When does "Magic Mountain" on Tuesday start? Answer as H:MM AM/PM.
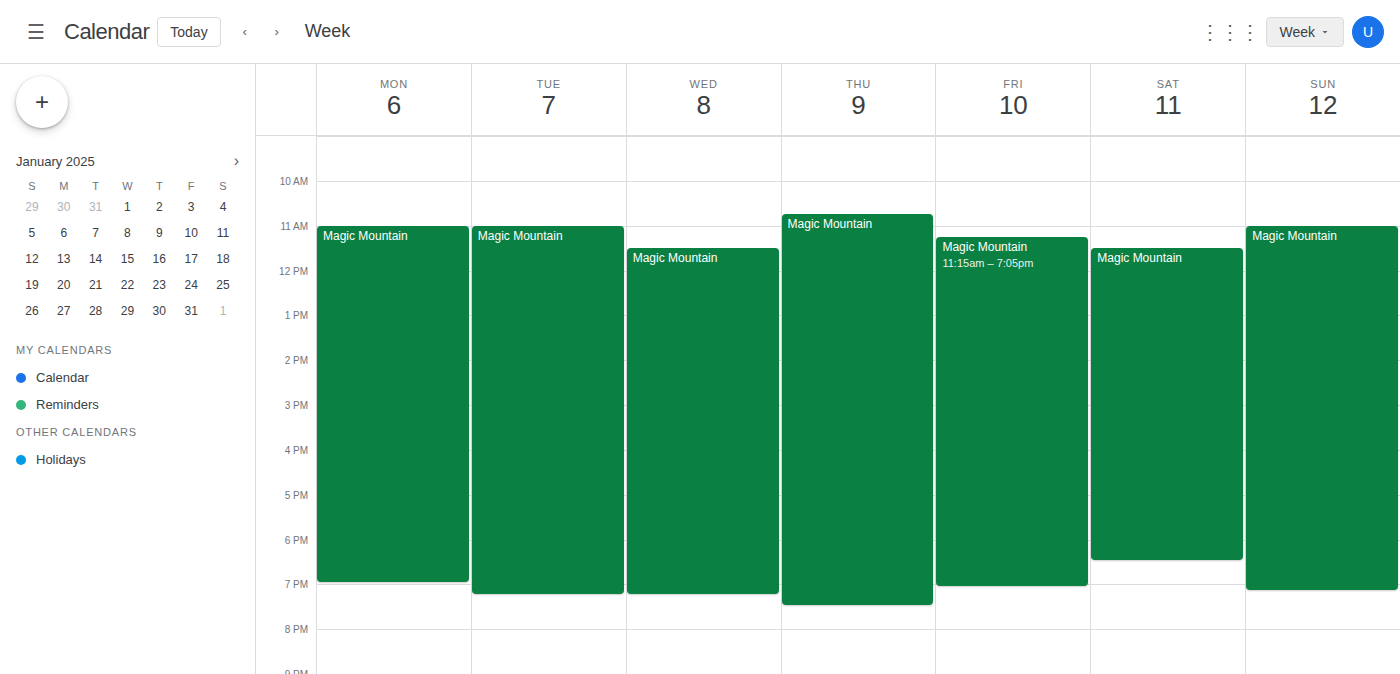
11:00 AM